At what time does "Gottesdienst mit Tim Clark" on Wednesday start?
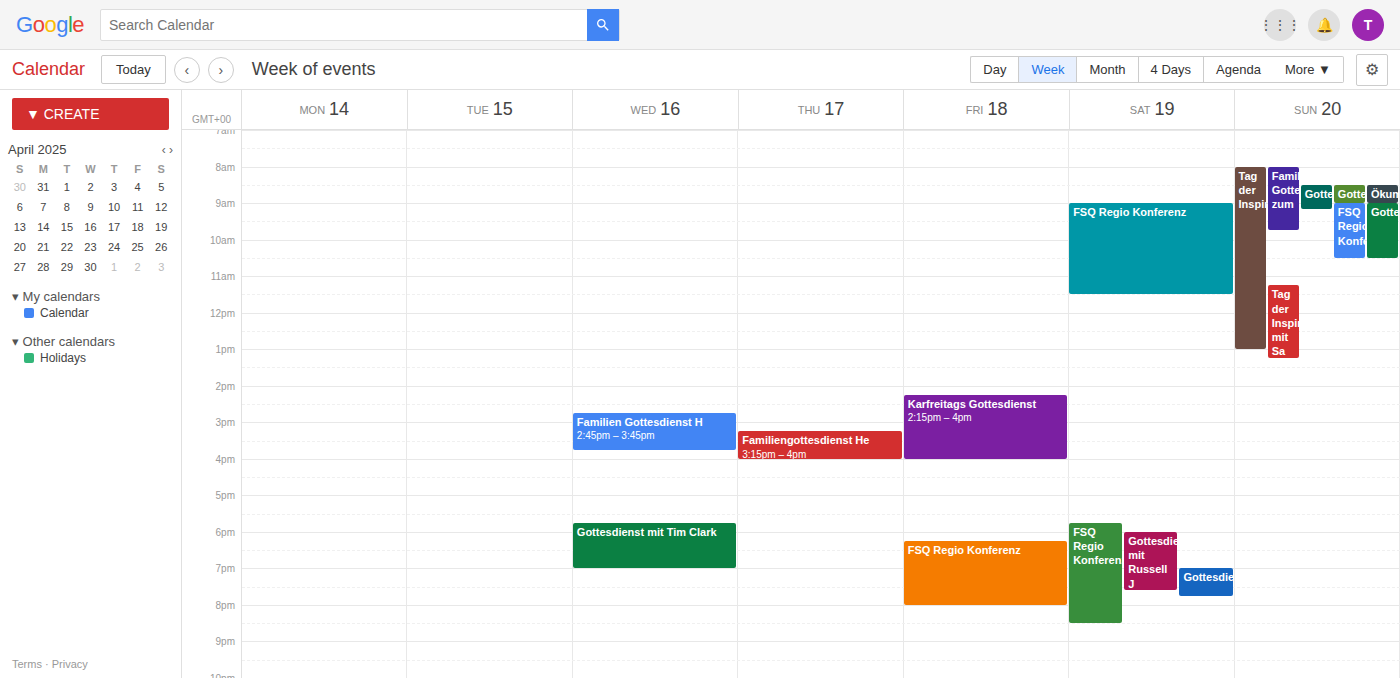
5:45 PM